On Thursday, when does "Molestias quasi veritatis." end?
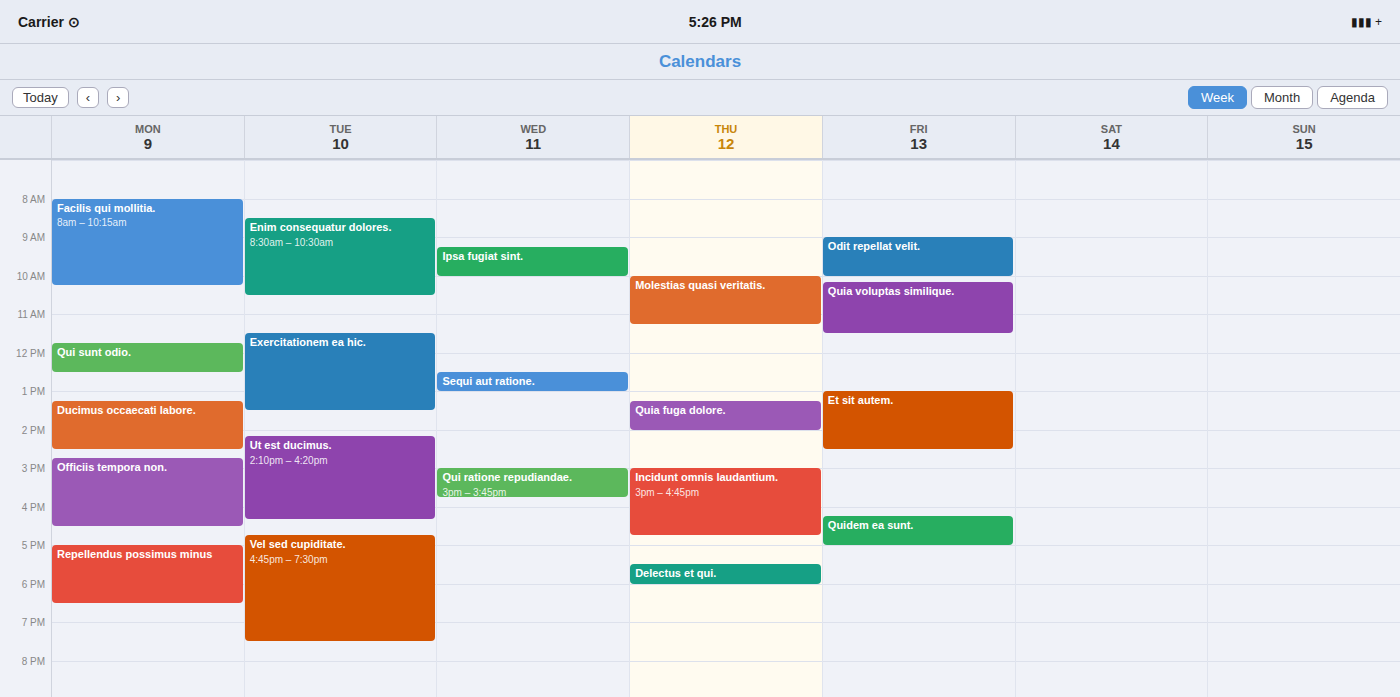
11:15